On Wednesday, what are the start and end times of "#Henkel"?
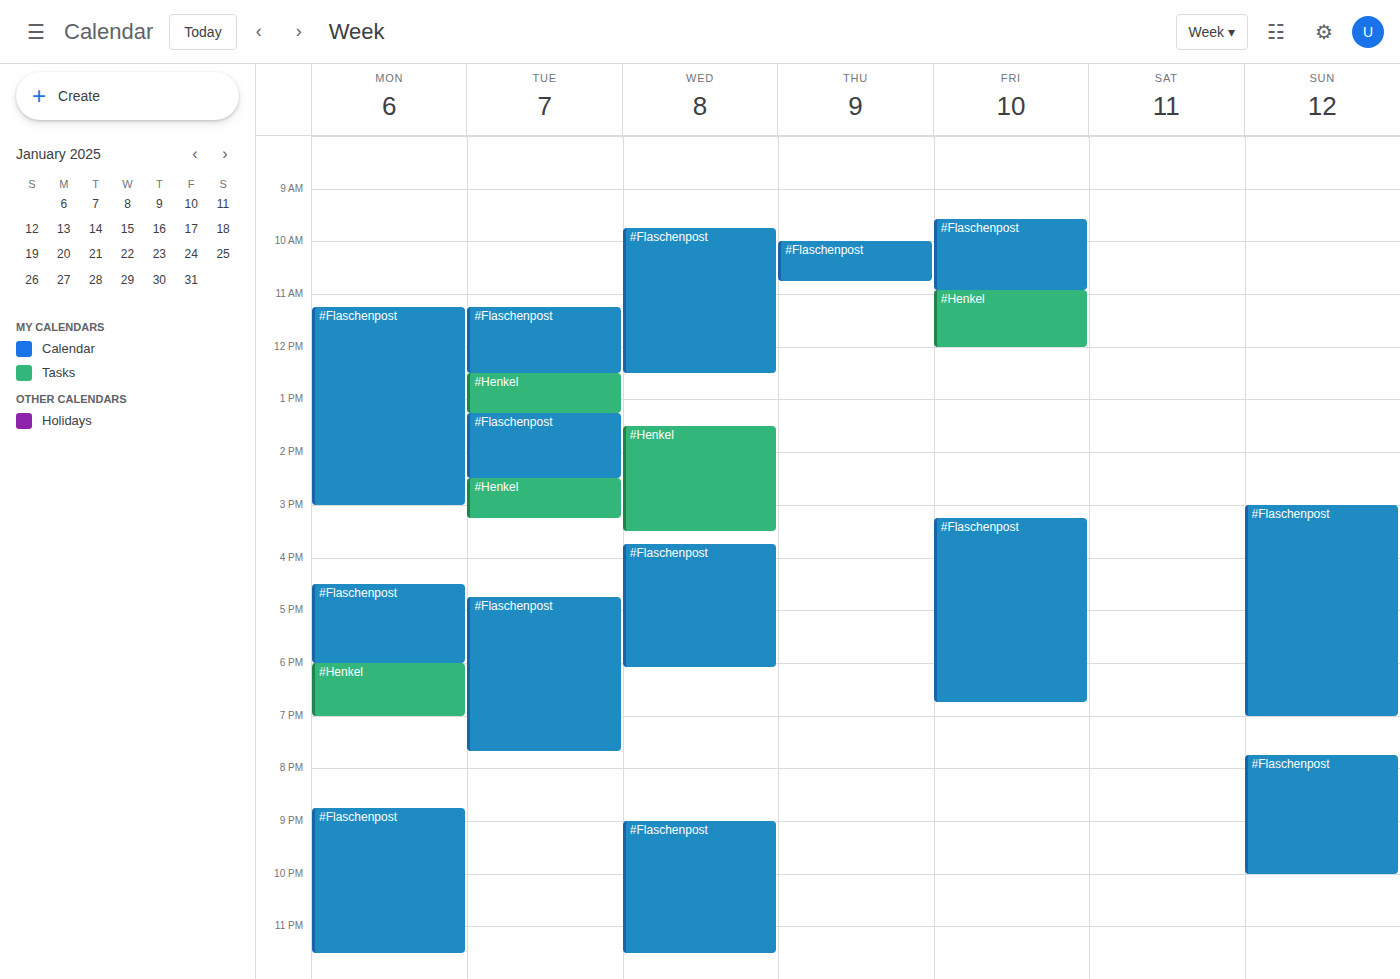
13:30 to 15:30